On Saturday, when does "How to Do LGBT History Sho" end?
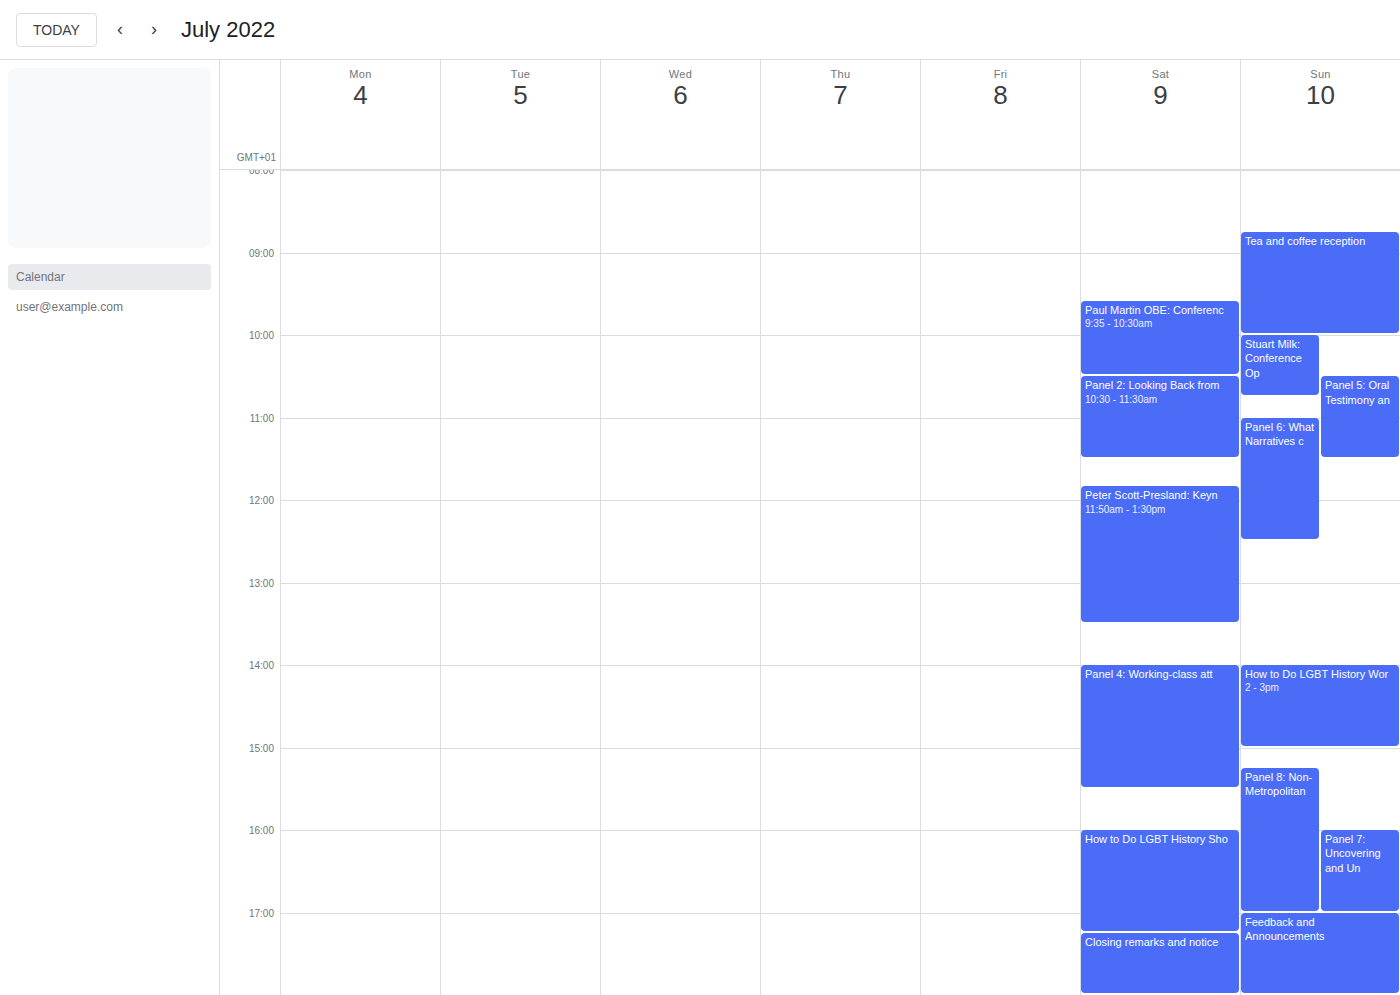
5:15 PM